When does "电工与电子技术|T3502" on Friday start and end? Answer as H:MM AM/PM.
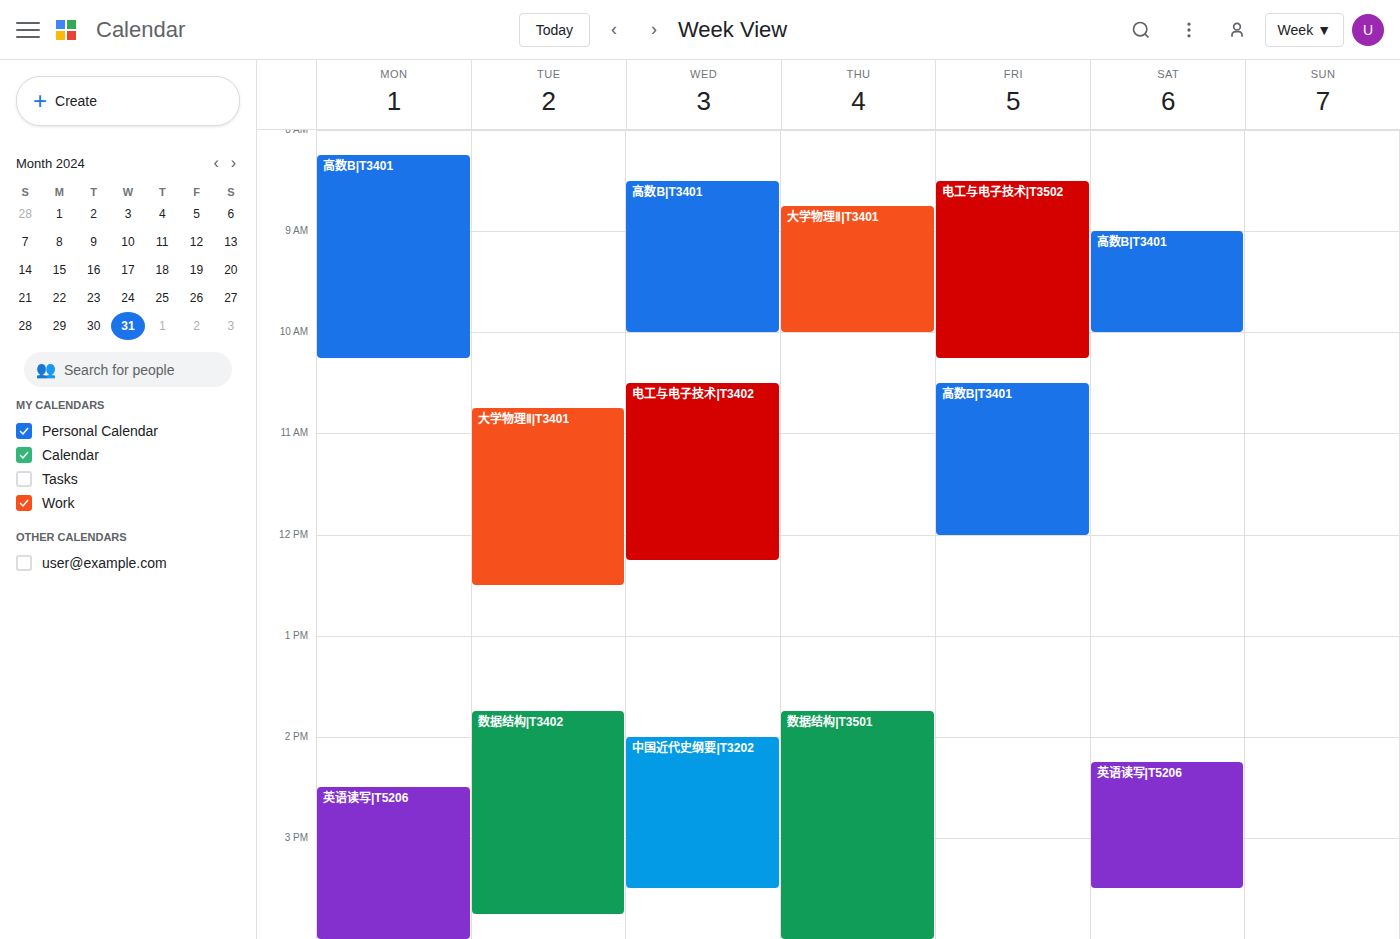
8:30 AM to 10:15 AM